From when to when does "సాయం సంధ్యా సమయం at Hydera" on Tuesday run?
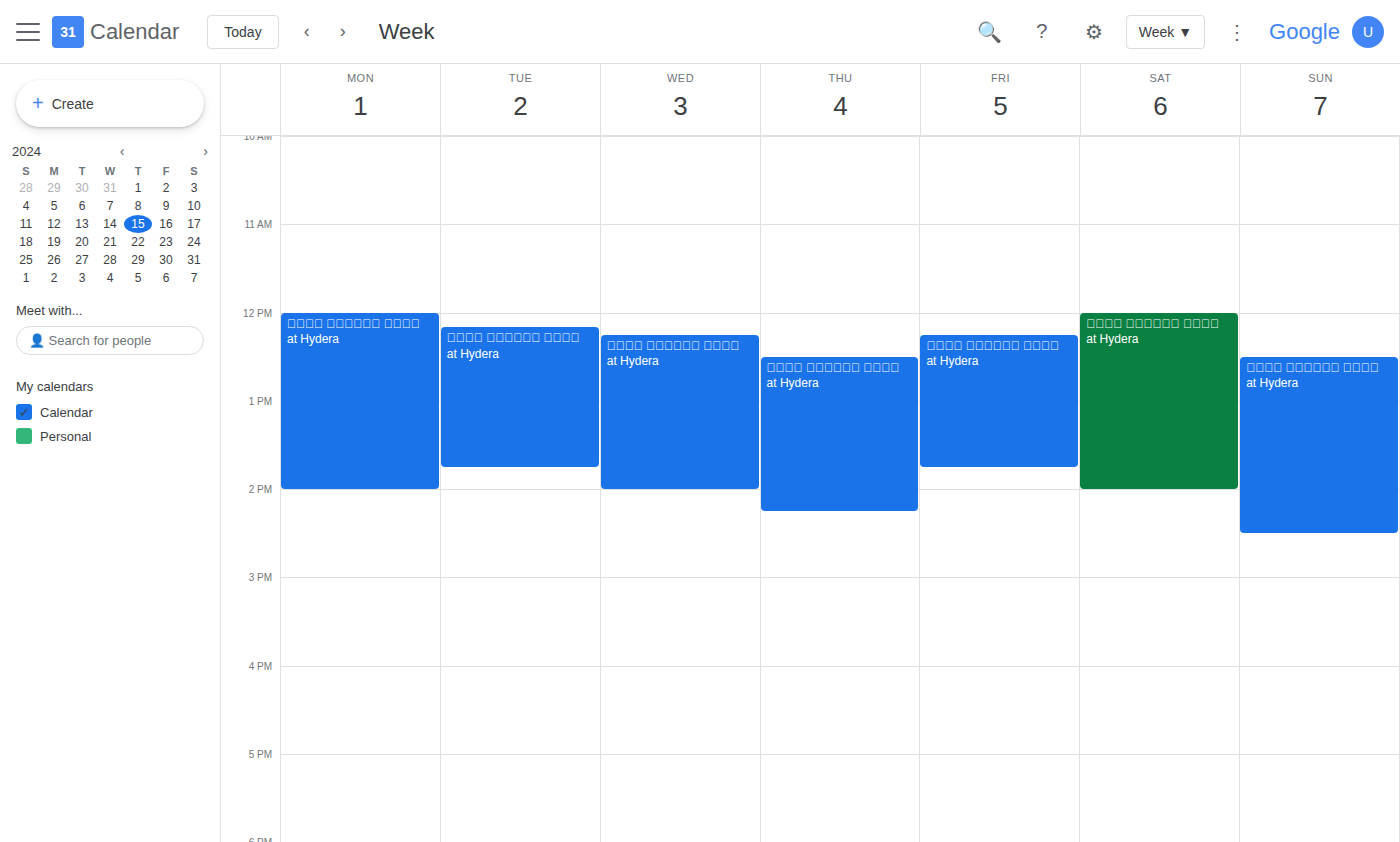
12:10 PM to 1:45 PM